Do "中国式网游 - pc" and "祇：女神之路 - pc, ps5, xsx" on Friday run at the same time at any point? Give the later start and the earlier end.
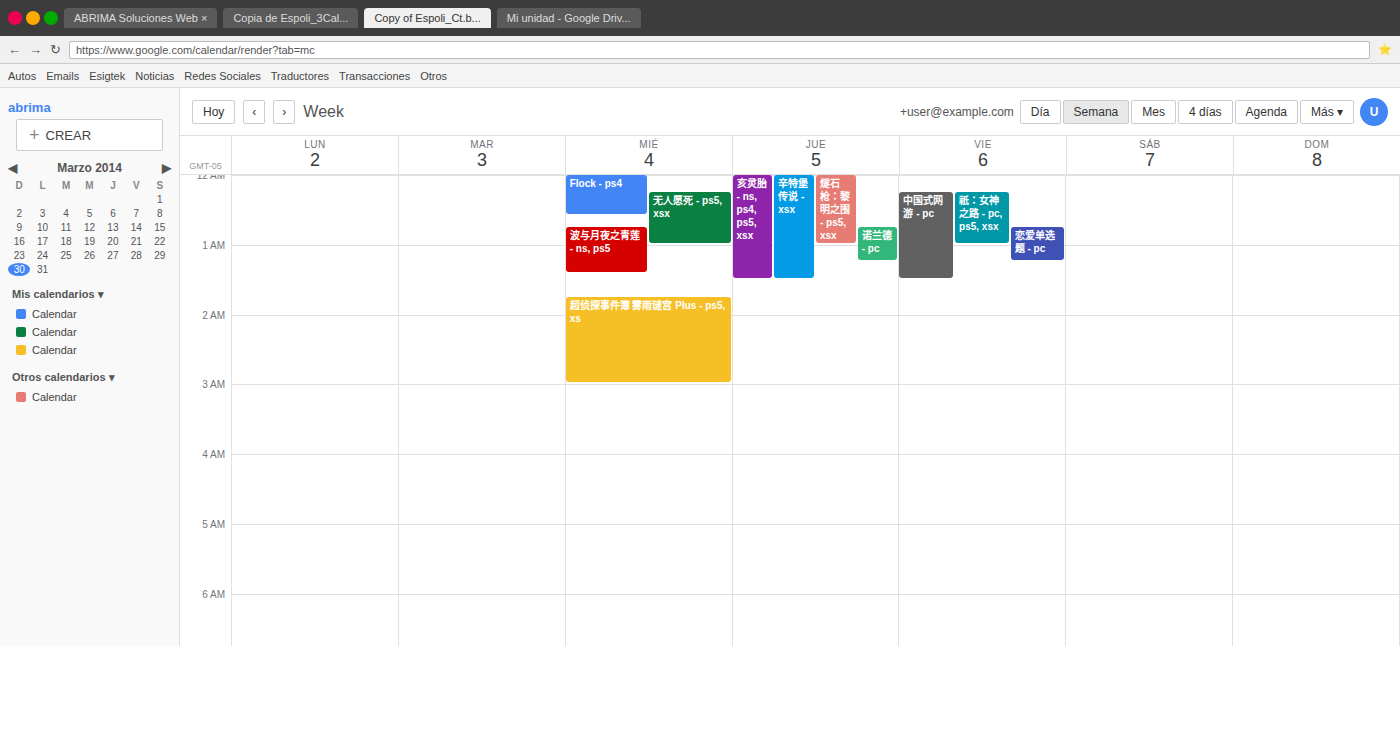
"中国式网游 - pc" starts at 12:15 AM, before "祇：女神之路 - pc, ps5, xsx" ends at 1:00 AM -- they overlap.